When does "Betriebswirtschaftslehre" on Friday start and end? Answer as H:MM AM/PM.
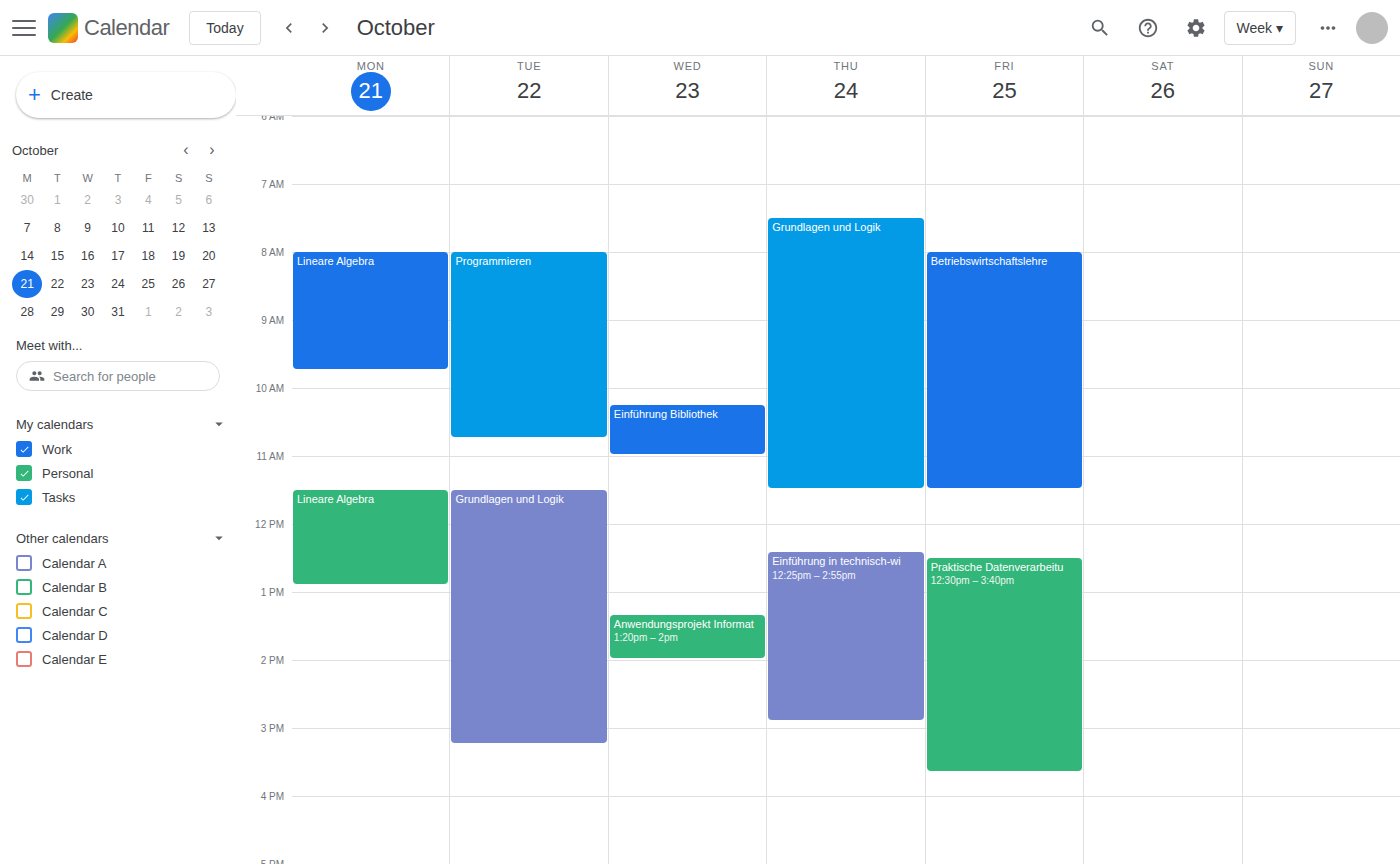
8:00 AM to 11:30 AM